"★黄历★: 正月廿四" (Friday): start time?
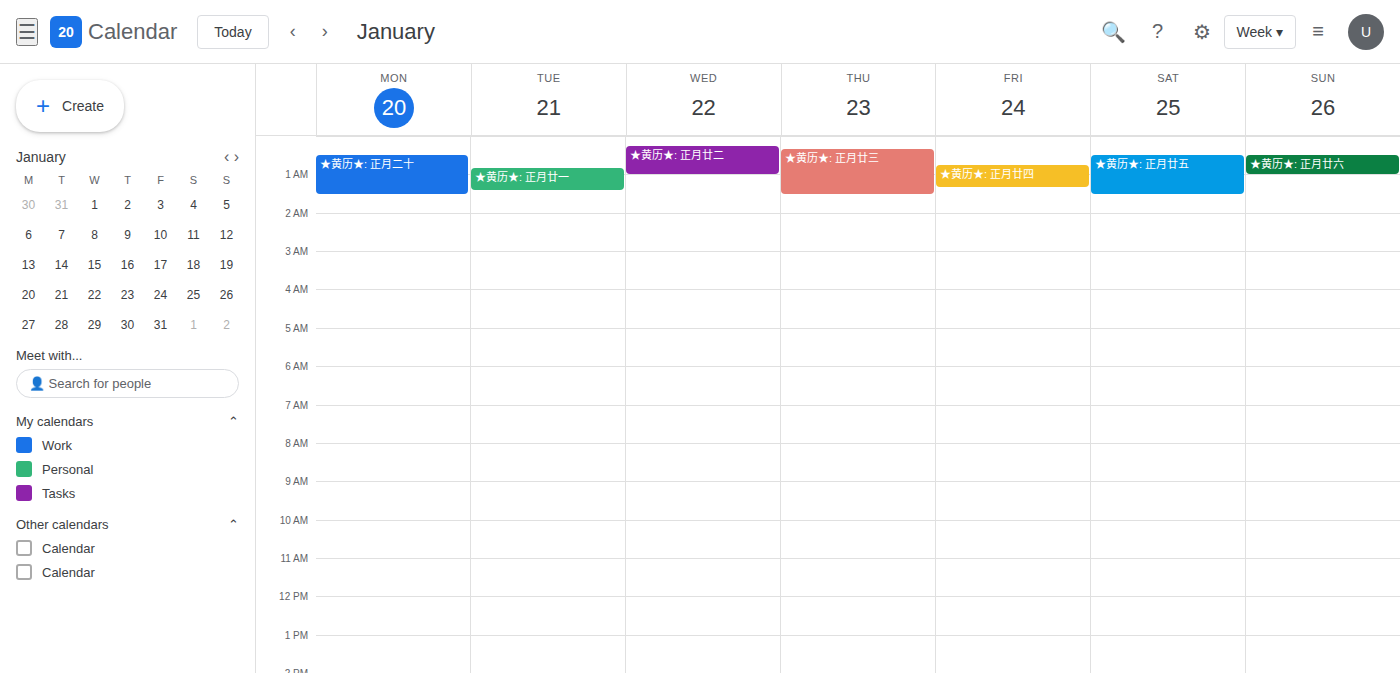
12:45 AM